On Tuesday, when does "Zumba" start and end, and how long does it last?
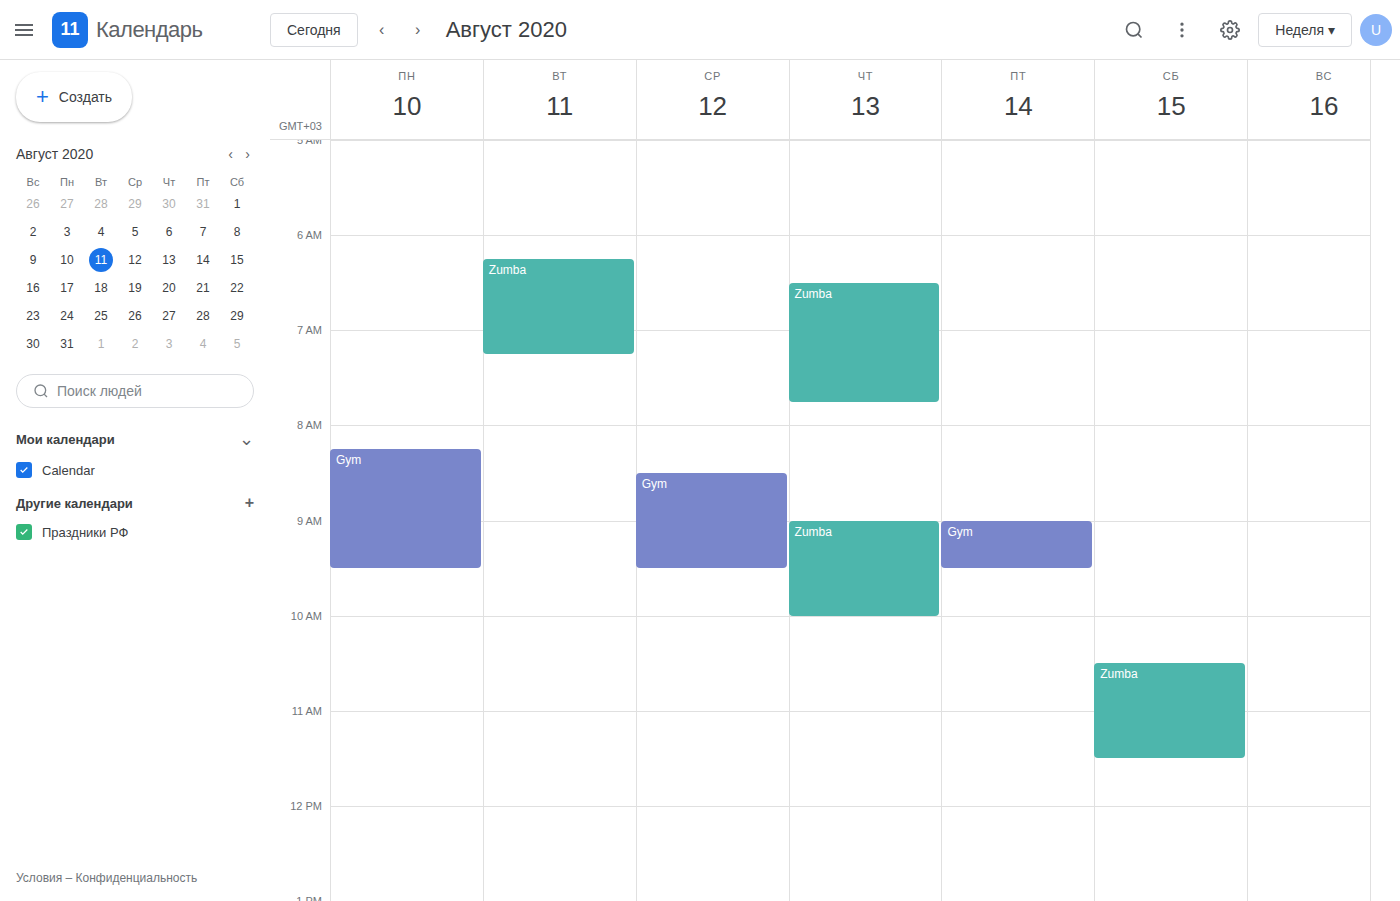
6:15 AM to 7:15 AM, 1 hour